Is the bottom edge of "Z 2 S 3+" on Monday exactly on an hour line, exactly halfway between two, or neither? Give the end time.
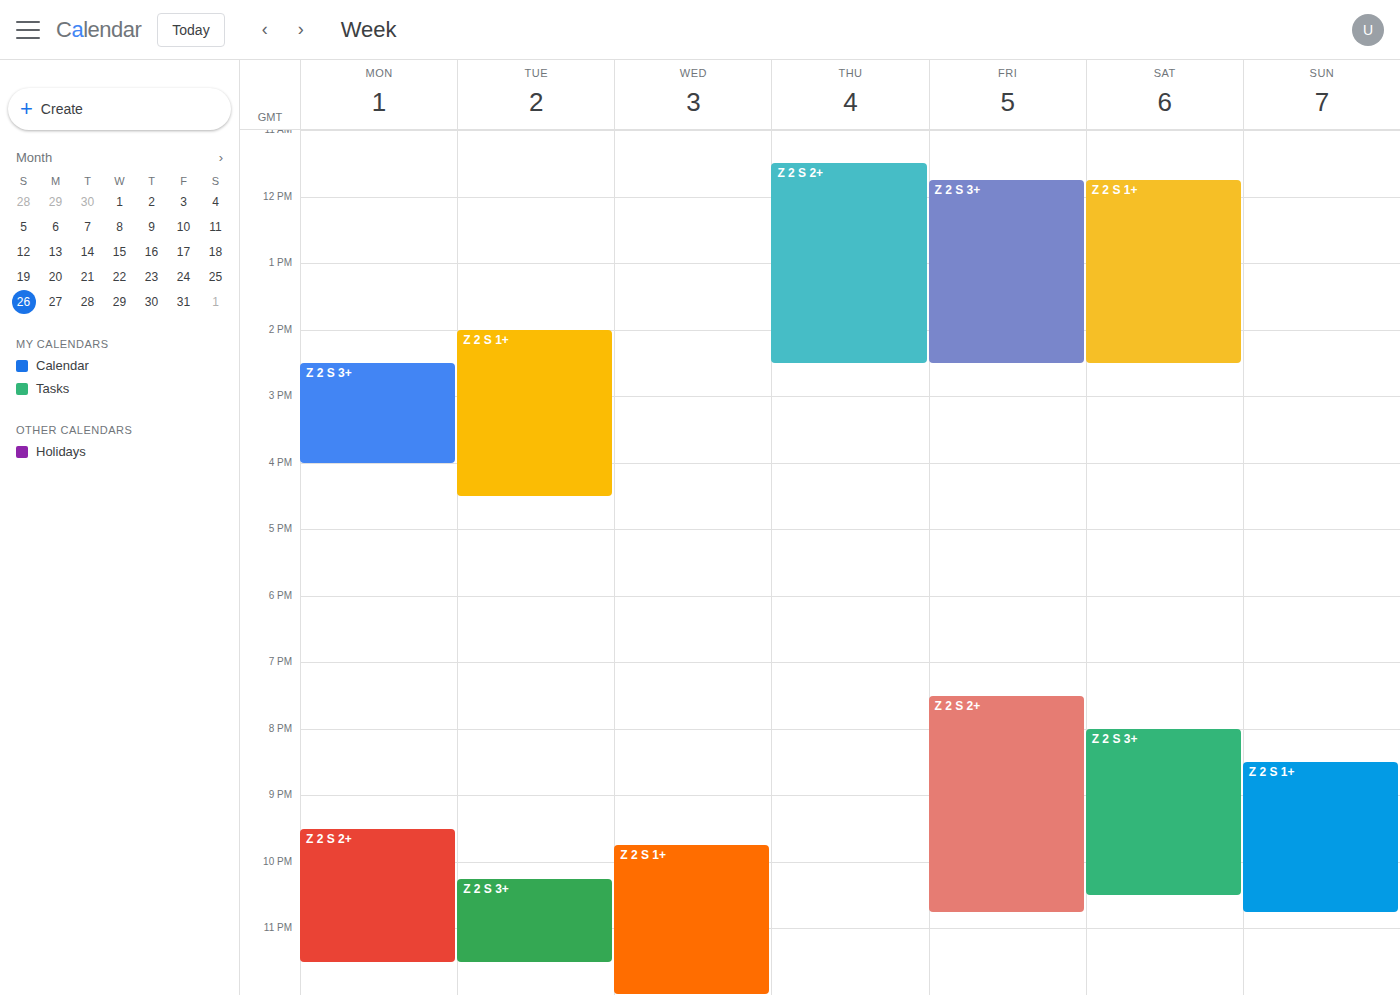
4:00 PM -- exactly on the 4 PM line.